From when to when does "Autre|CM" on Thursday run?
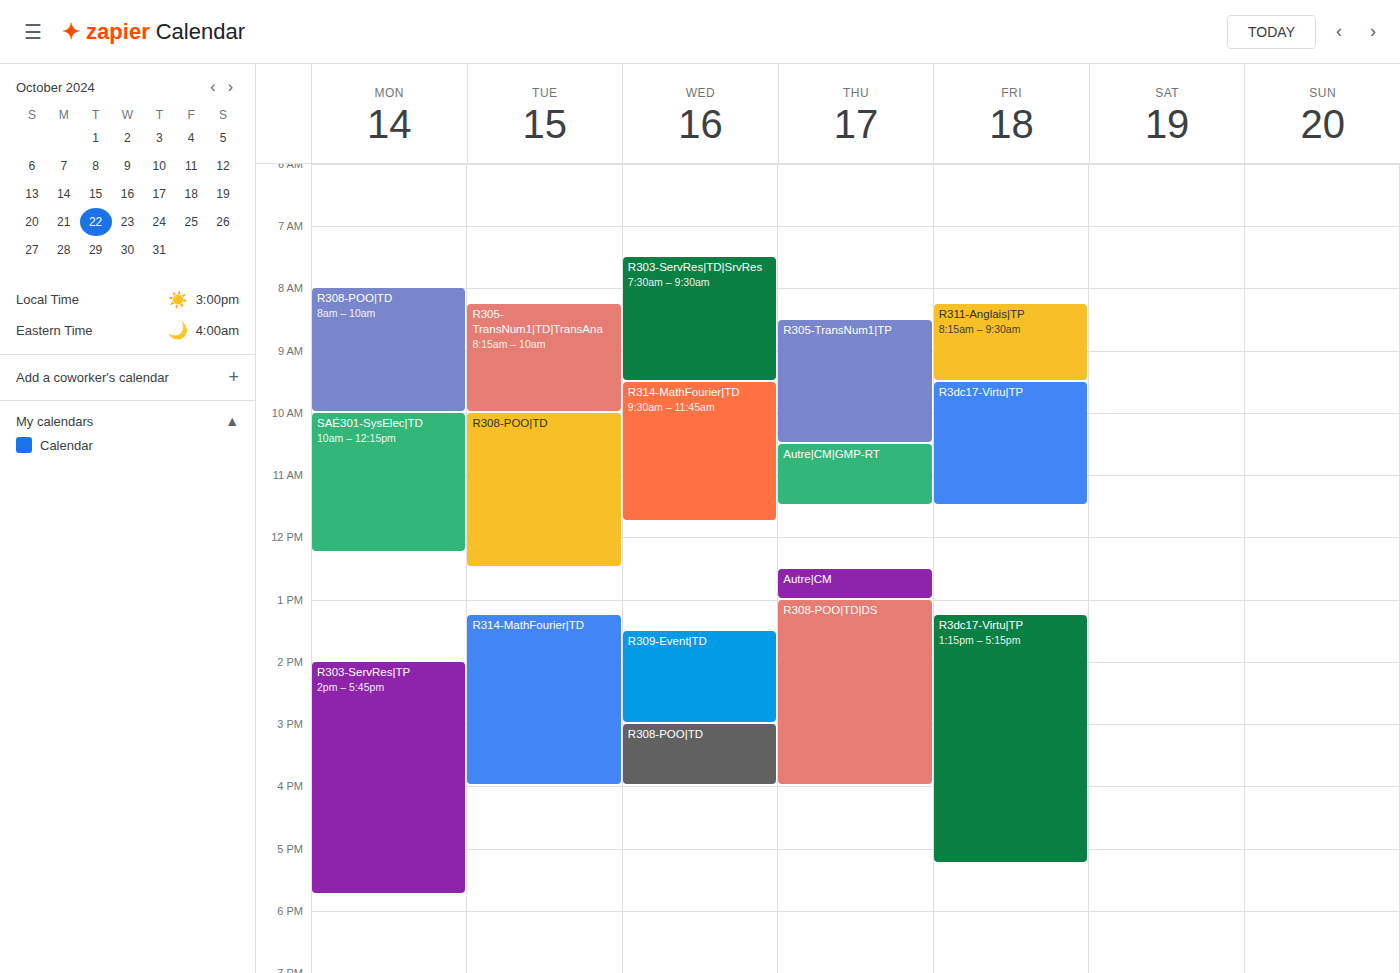
12:30 PM to 1:00 PM